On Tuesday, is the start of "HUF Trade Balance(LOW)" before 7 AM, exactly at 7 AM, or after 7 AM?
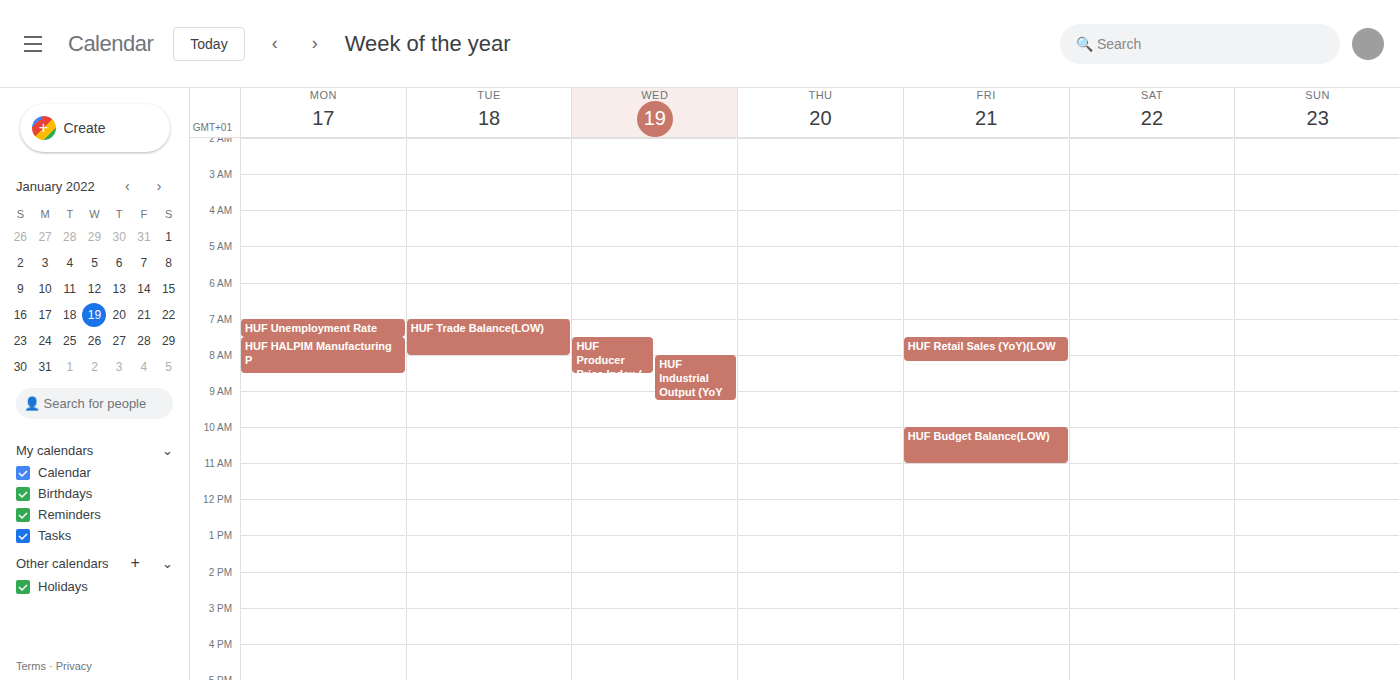
7:00 AM -- exactly at 7 AM, on the 7 AM line.